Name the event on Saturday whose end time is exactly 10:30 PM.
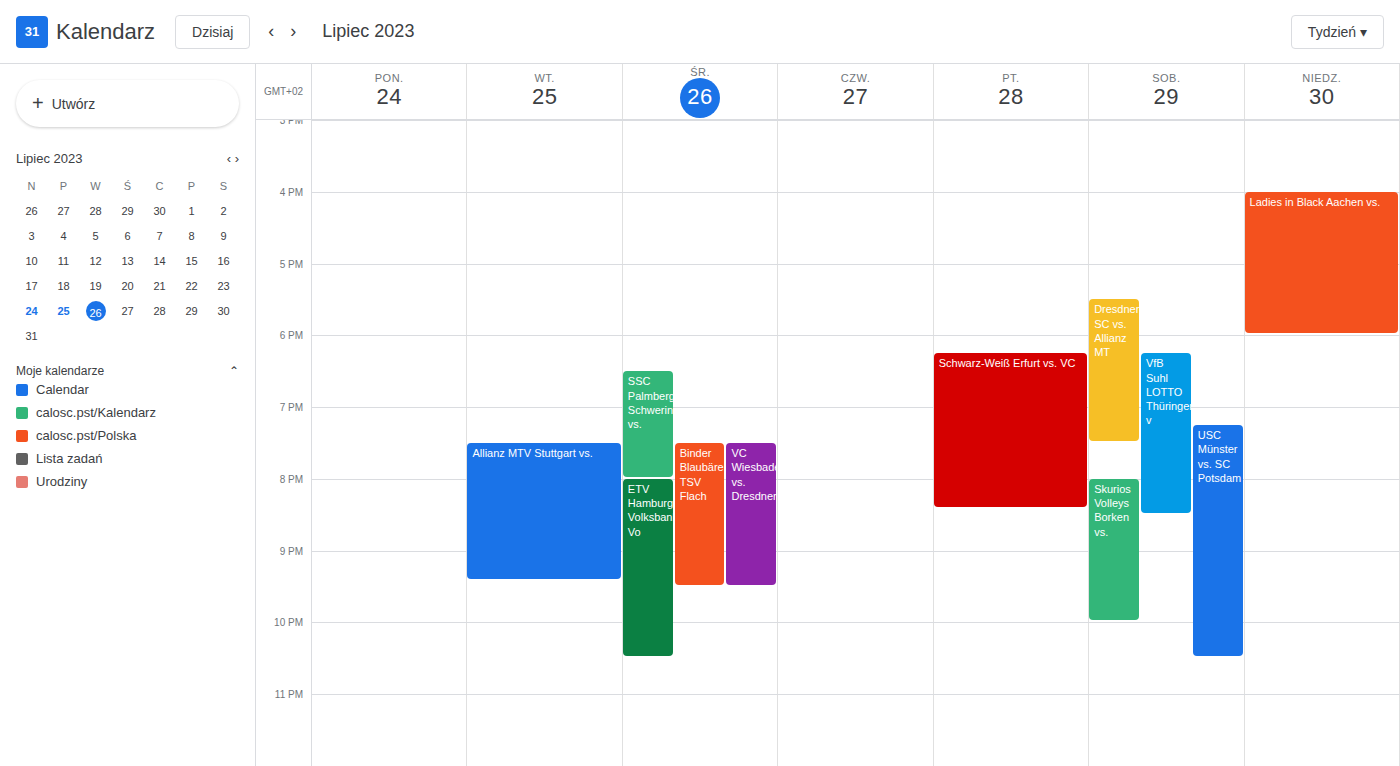
"USC Münster vs. SC Potsdam"